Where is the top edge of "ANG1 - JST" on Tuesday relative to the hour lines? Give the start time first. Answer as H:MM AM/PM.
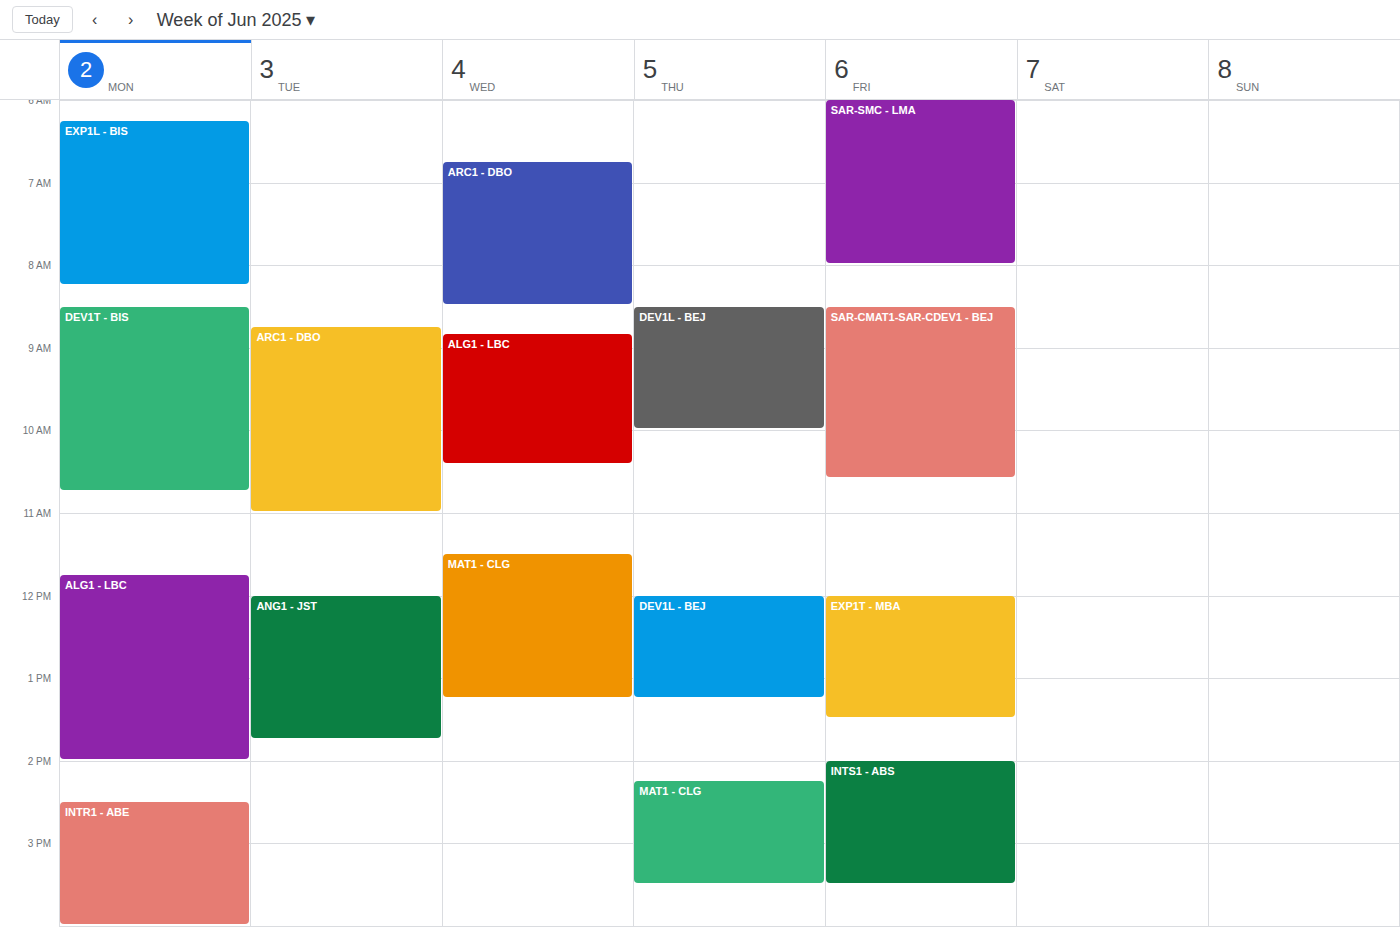
12:00 PM -- exactly on the 12 PM line.